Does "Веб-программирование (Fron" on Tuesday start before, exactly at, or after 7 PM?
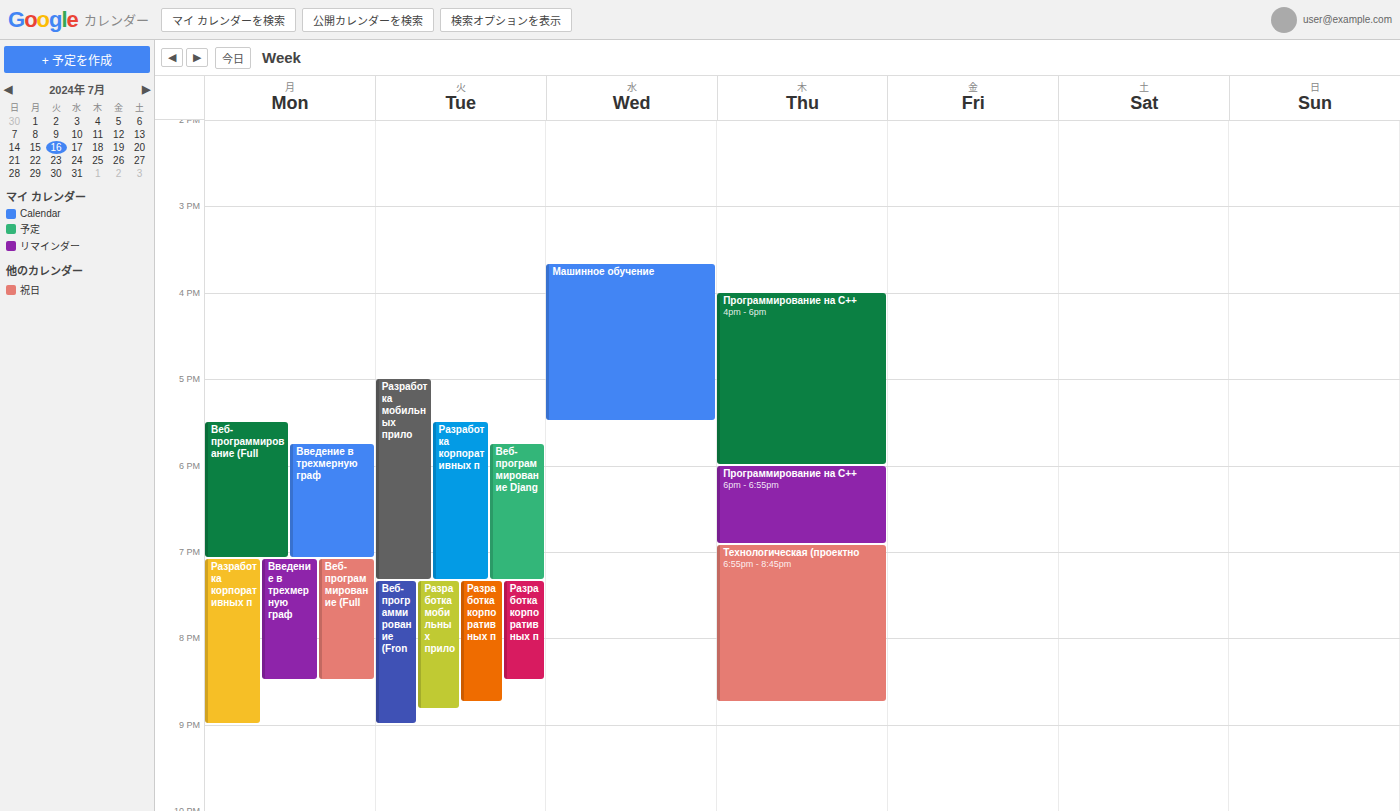
7:20 PM -- after 7 PM, 20 minutes below the 7 PM line.